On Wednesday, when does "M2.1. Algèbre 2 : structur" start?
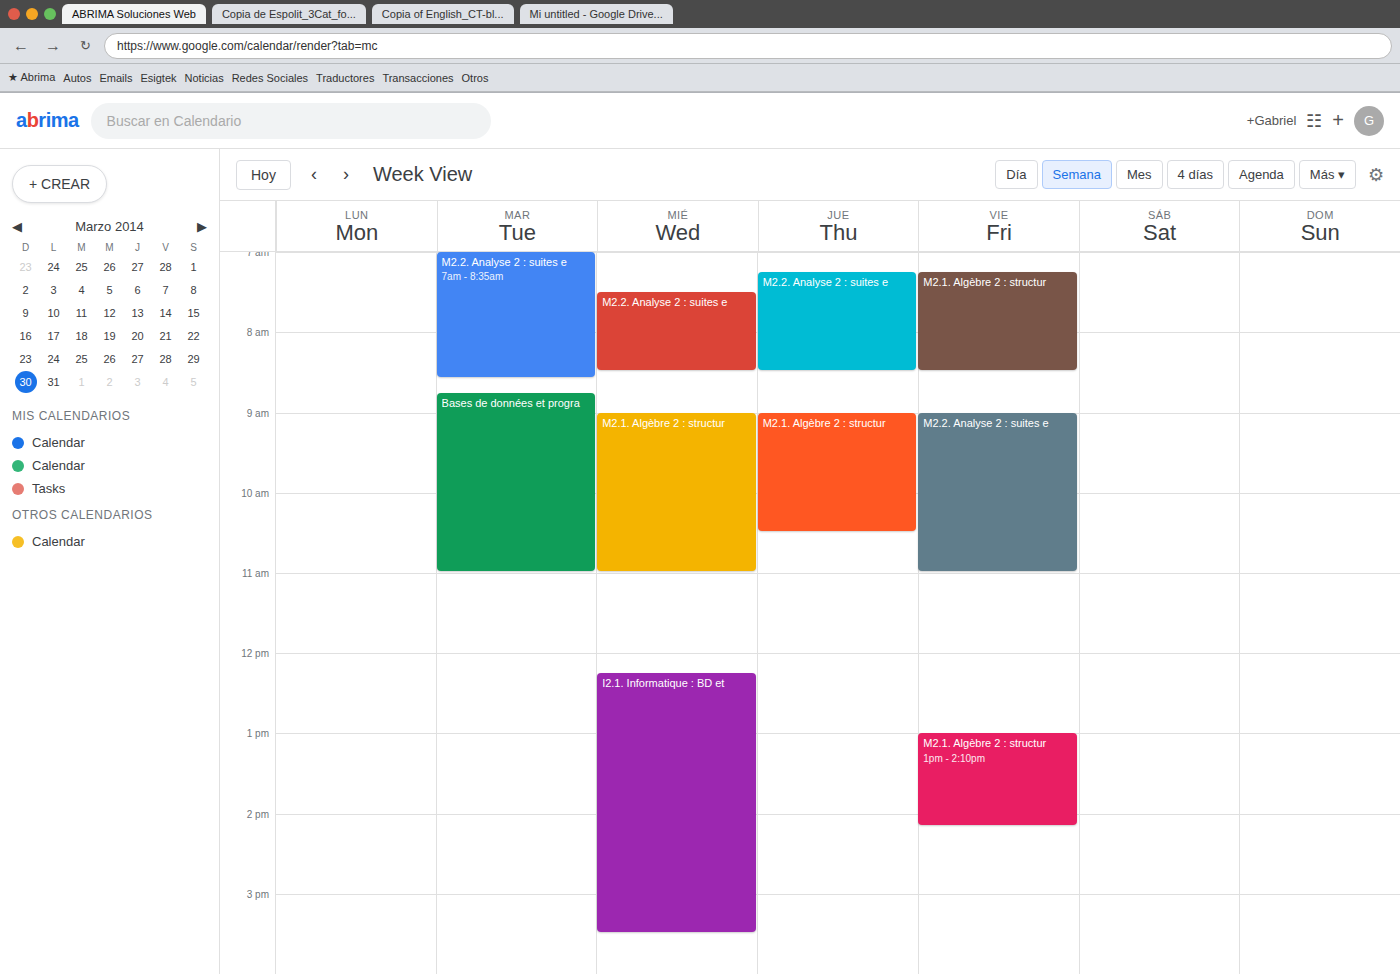
09:00